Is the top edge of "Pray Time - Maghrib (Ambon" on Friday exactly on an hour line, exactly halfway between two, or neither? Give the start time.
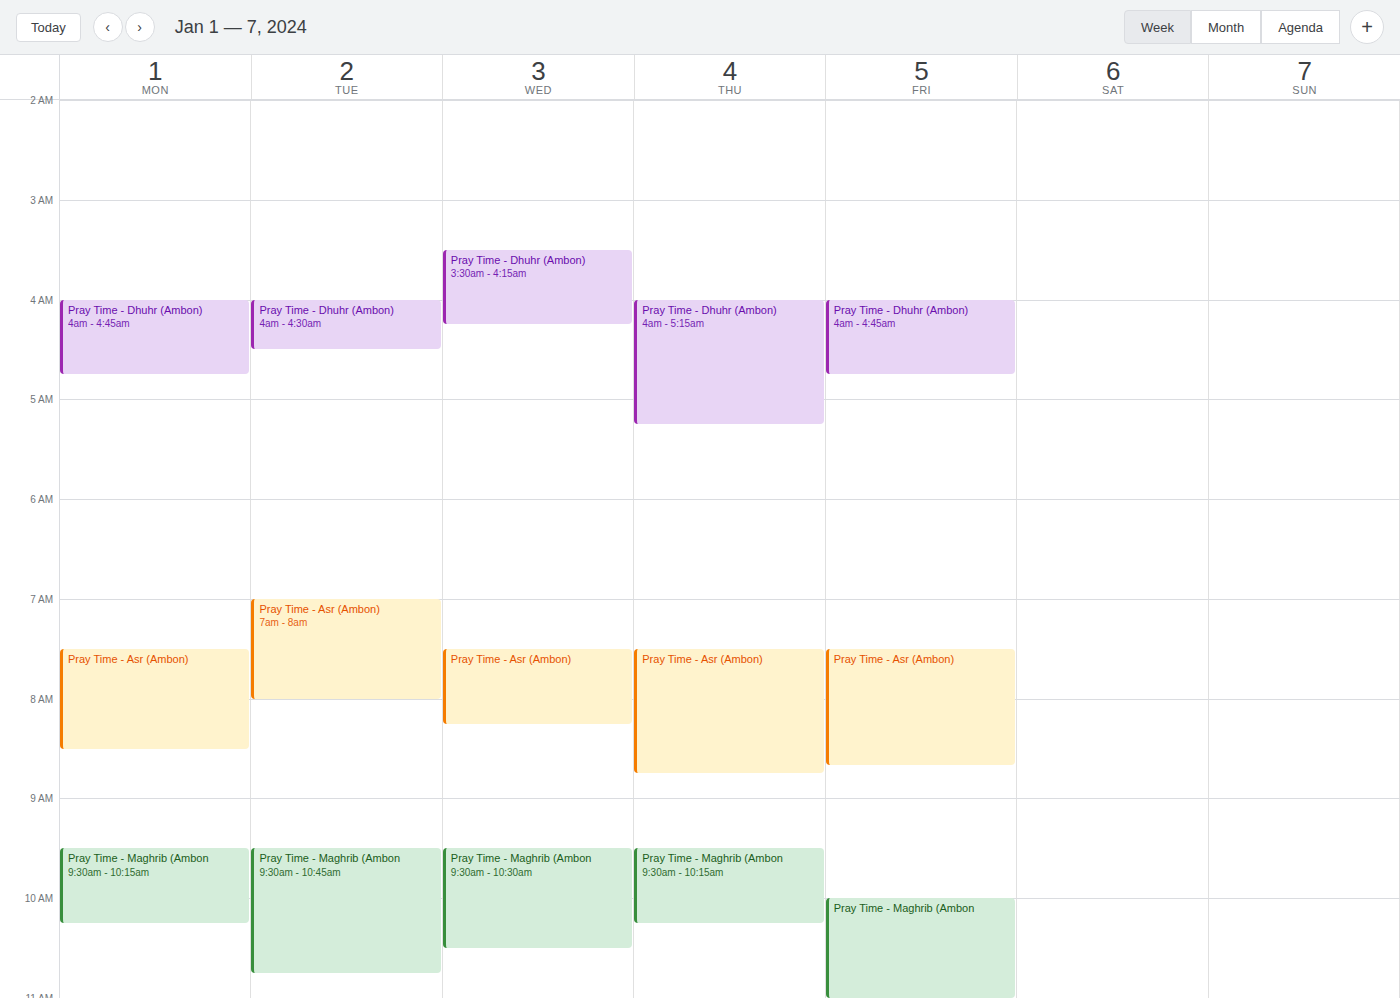
10:00 AM -- exactly on the 10 AM line.